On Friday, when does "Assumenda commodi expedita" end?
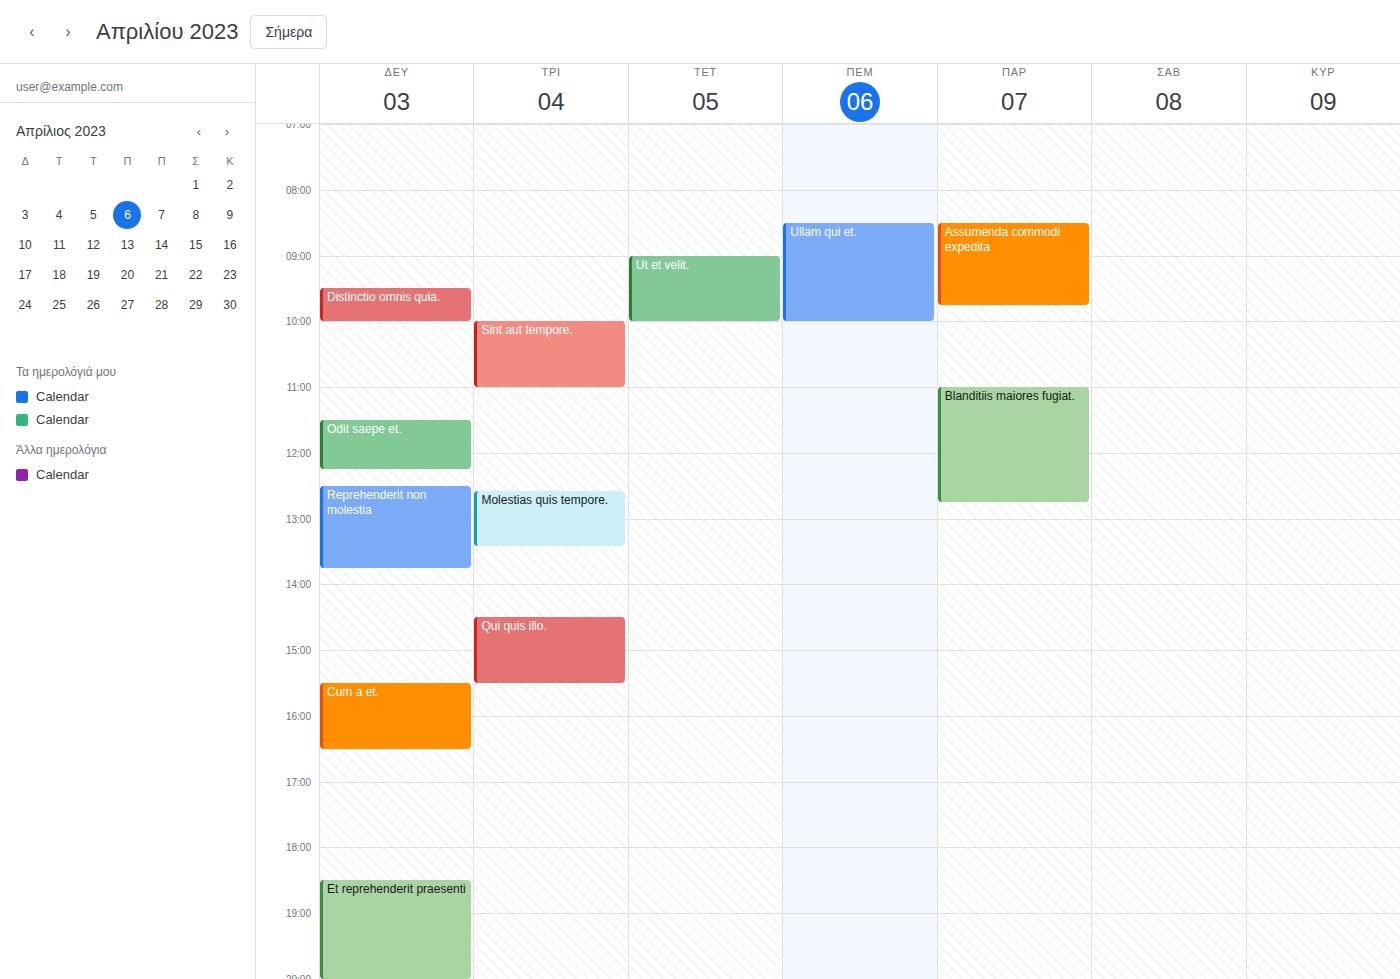
9:45 AM